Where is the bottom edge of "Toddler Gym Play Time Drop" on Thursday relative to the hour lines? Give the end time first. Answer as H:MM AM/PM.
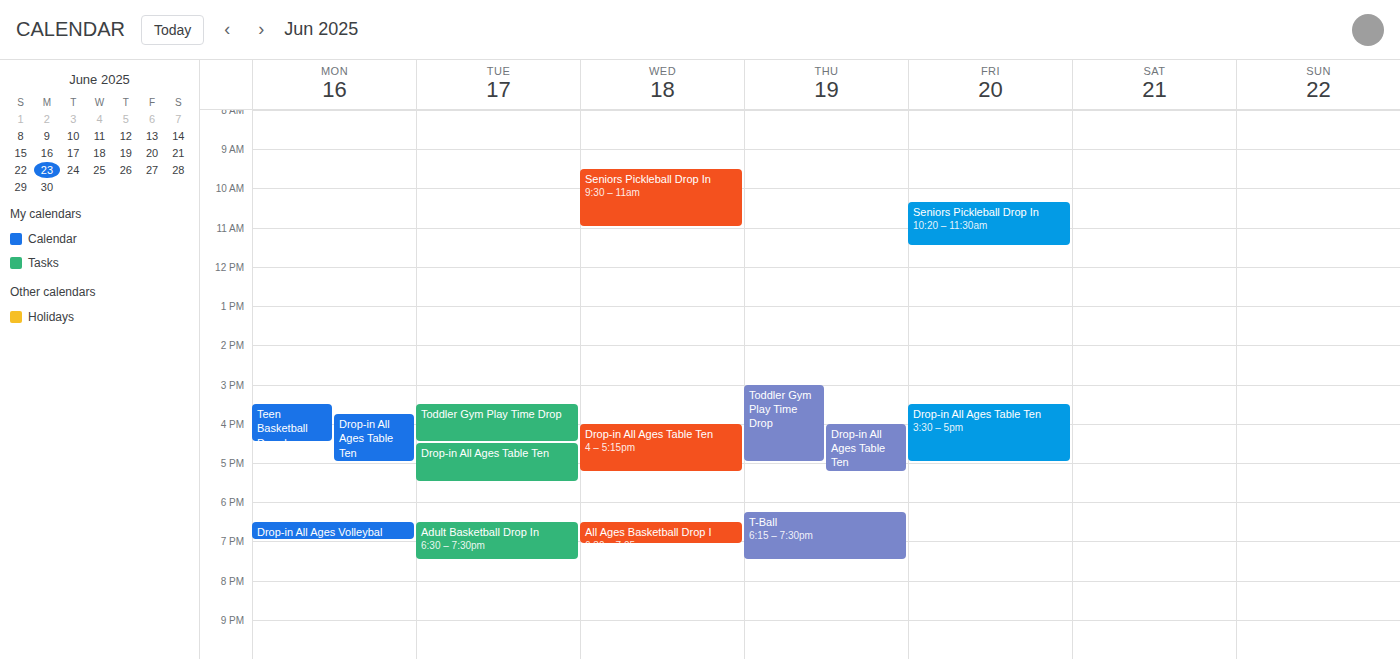
5:00 PM -- exactly on the 5 PM line.